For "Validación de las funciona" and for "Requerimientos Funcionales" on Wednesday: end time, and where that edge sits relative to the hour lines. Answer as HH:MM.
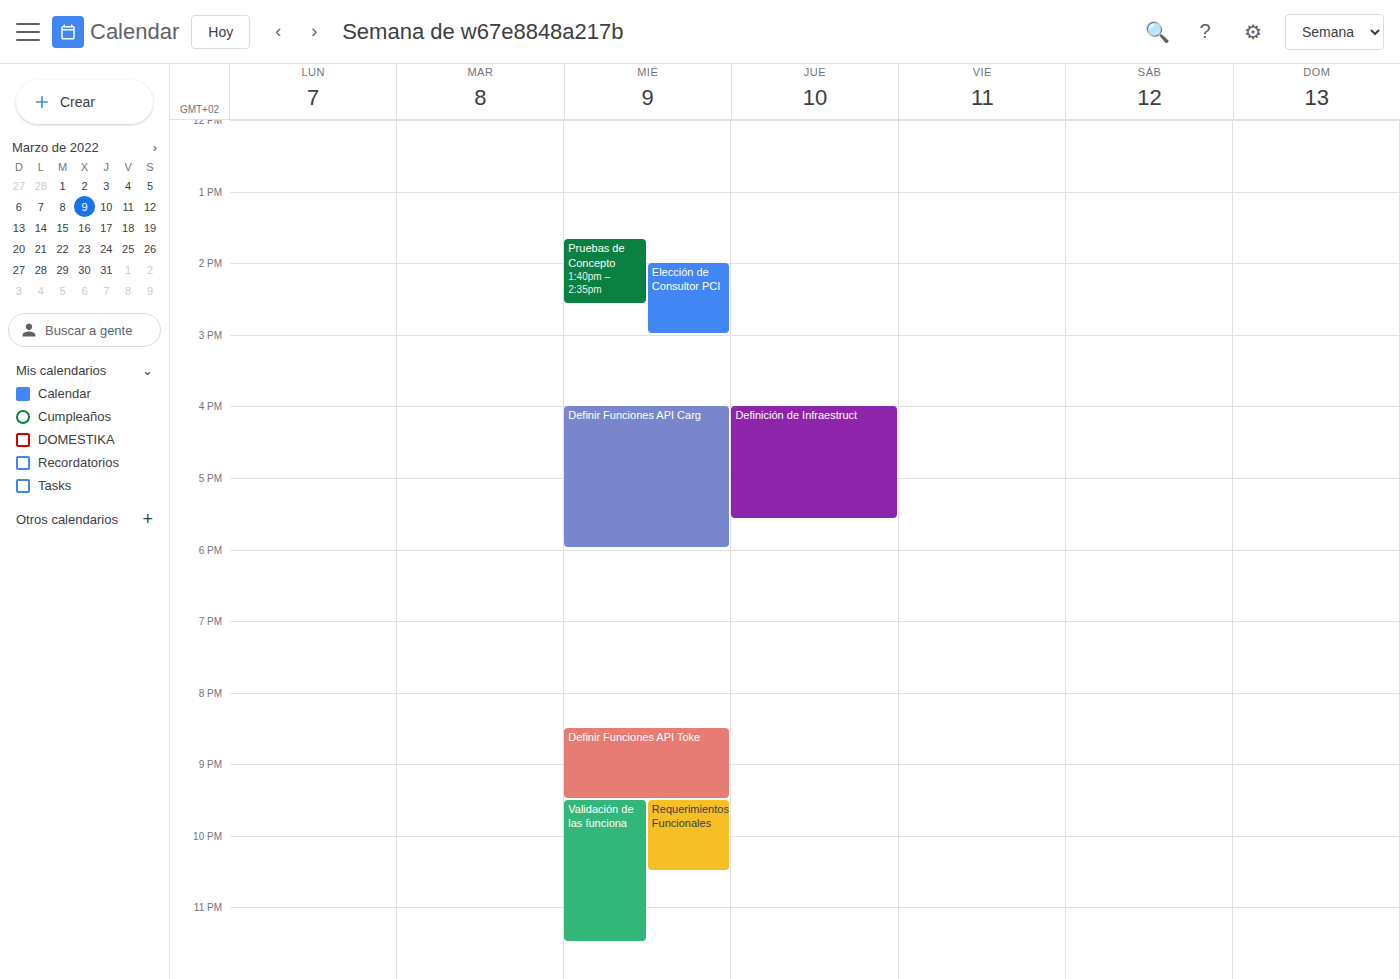
"Validación de las funciona": 23:30, halfway between the 23:00 and 24:00 lines. "Requerimientos Funcionales": 22:30, halfway between the 22:00 and 23:00 lines.